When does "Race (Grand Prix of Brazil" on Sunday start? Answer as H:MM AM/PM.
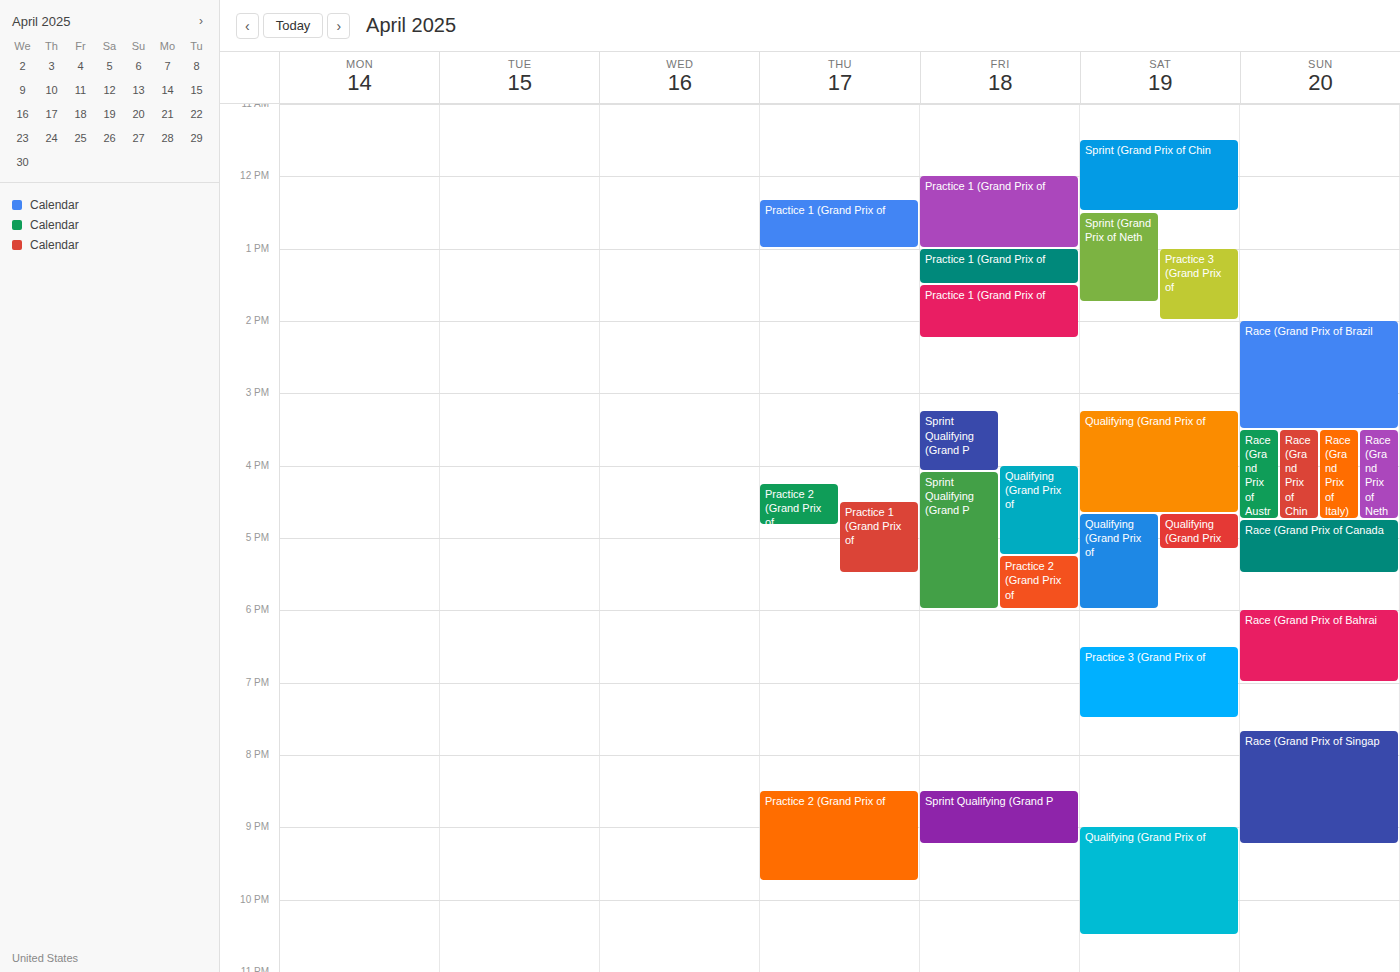
2:00 PM